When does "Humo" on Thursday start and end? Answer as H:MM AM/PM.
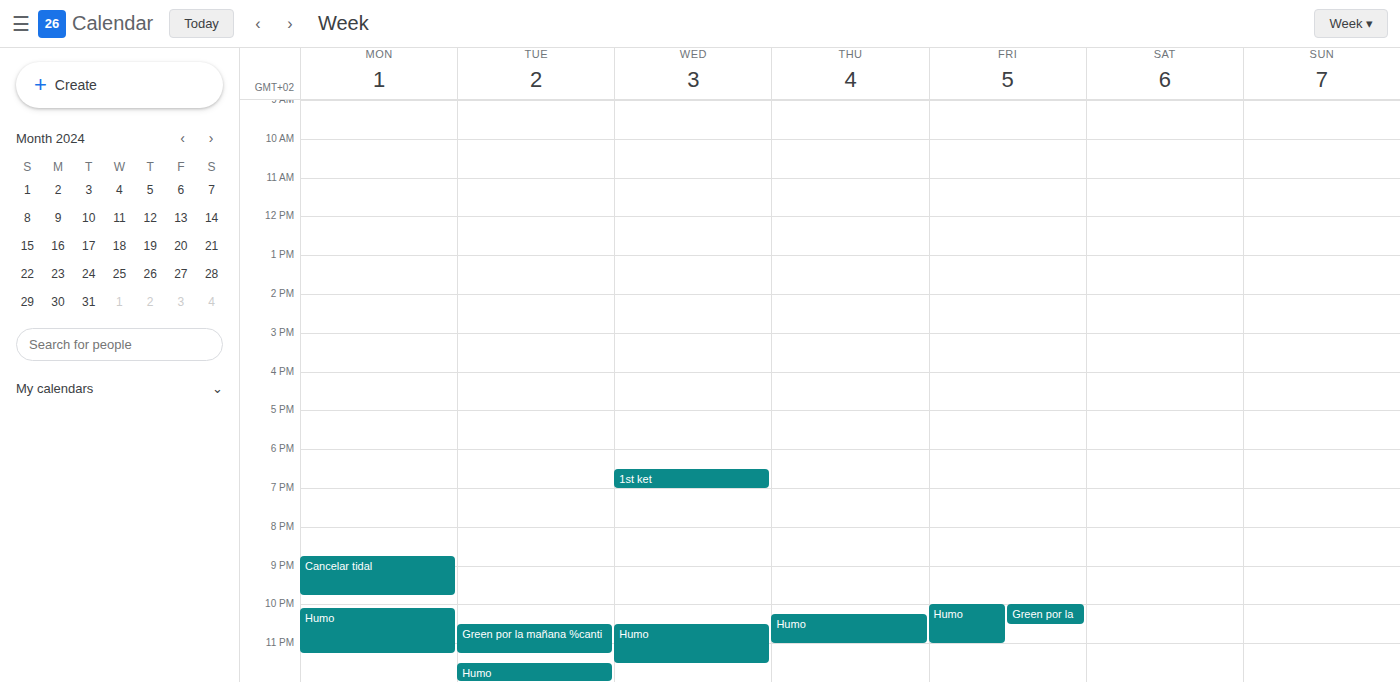
10:15 PM to 11:00 PM